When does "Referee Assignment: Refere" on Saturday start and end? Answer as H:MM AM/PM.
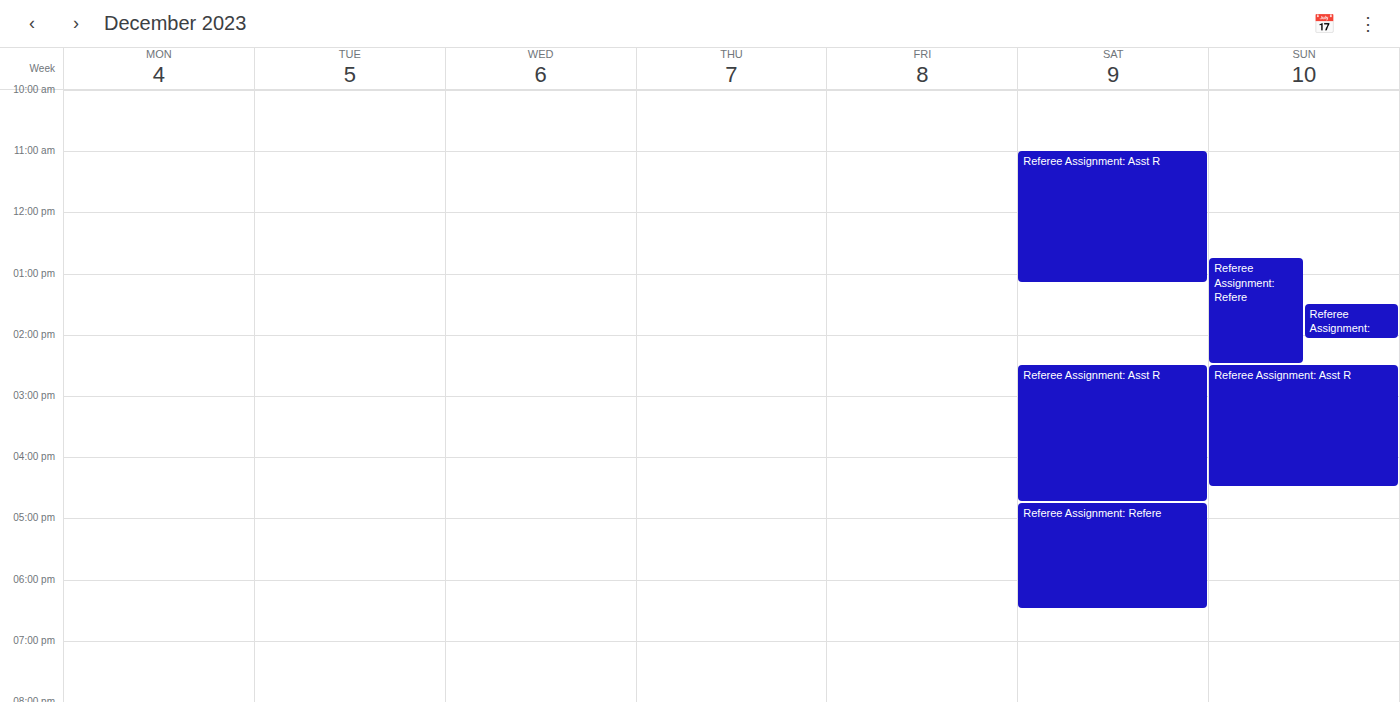
4:45 PM to 6:30 PM